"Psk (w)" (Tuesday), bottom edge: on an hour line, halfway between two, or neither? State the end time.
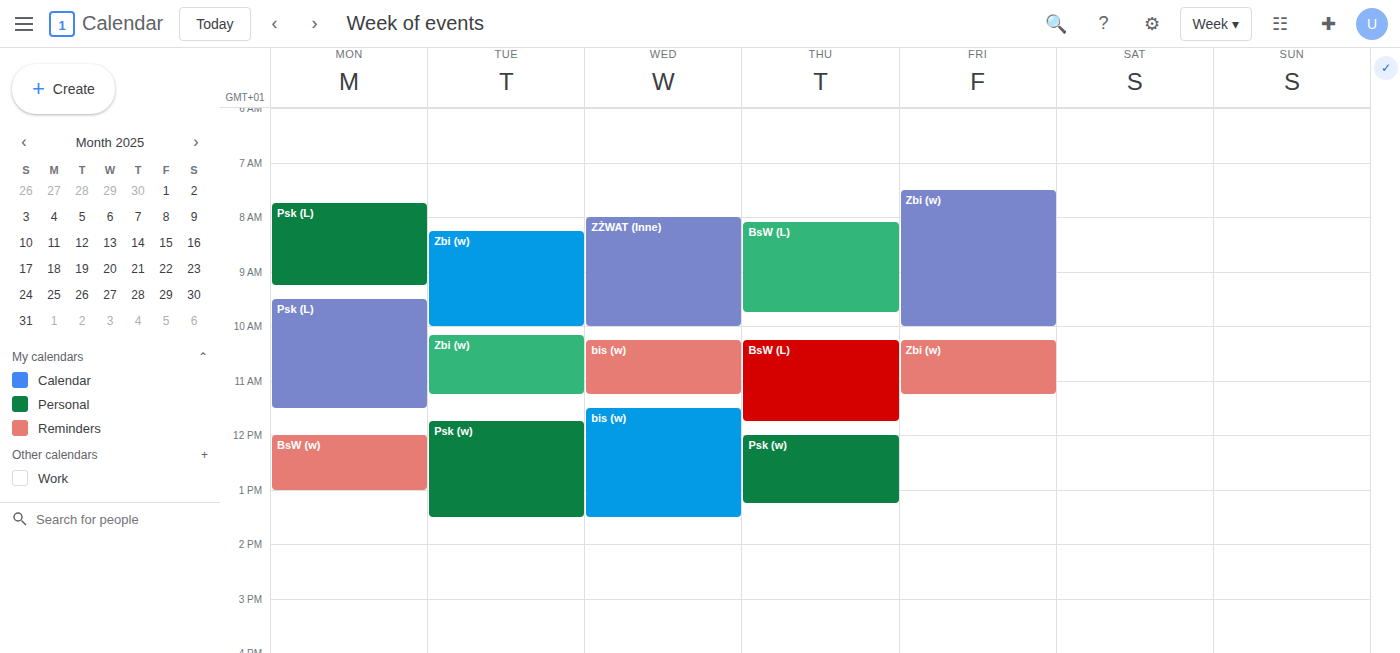
1:30 PM -- halfway between the 1 PM and 2 PM lines.